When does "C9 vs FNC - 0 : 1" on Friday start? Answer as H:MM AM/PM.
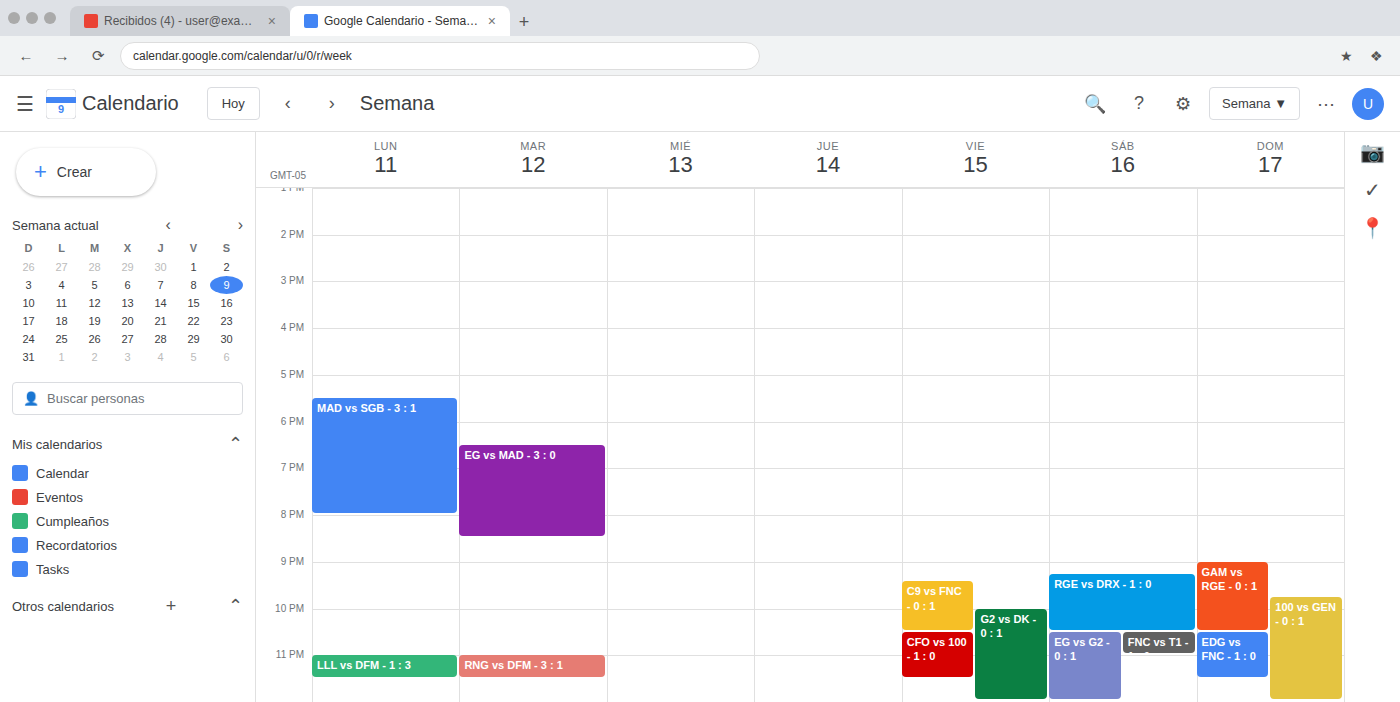
9:25 PM